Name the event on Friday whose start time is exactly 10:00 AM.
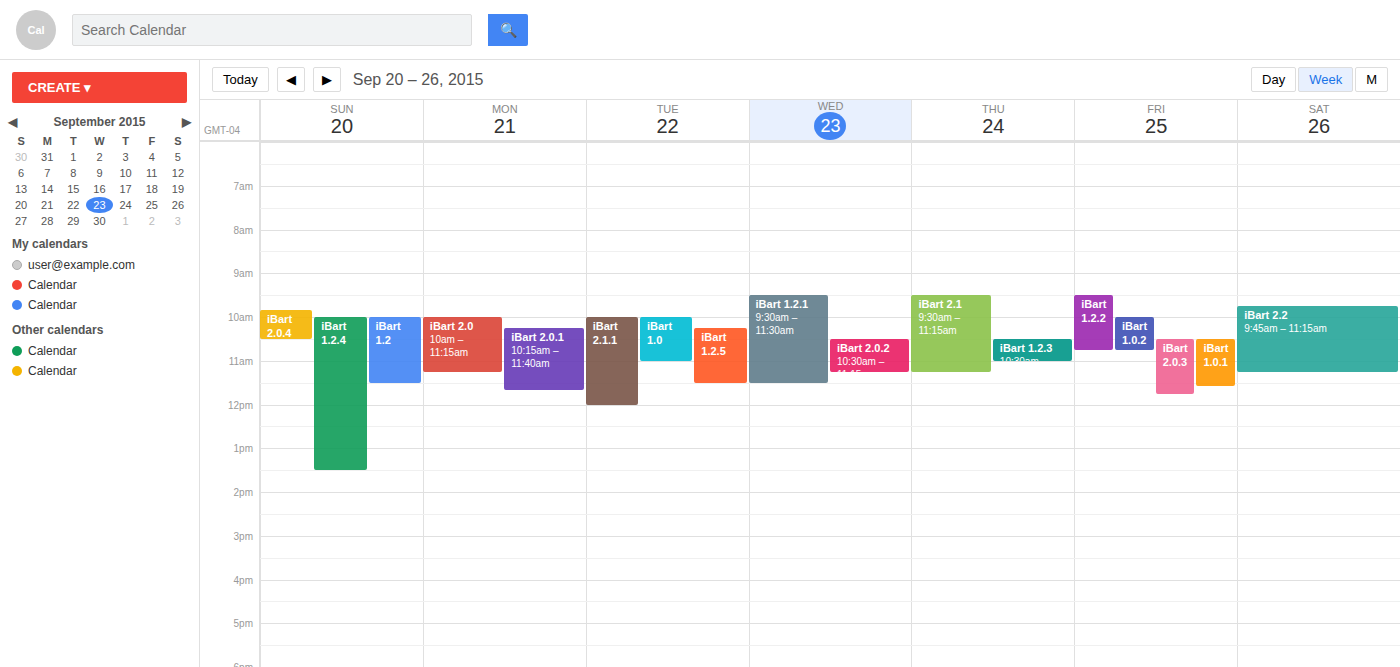
"iBart 1.0.2"